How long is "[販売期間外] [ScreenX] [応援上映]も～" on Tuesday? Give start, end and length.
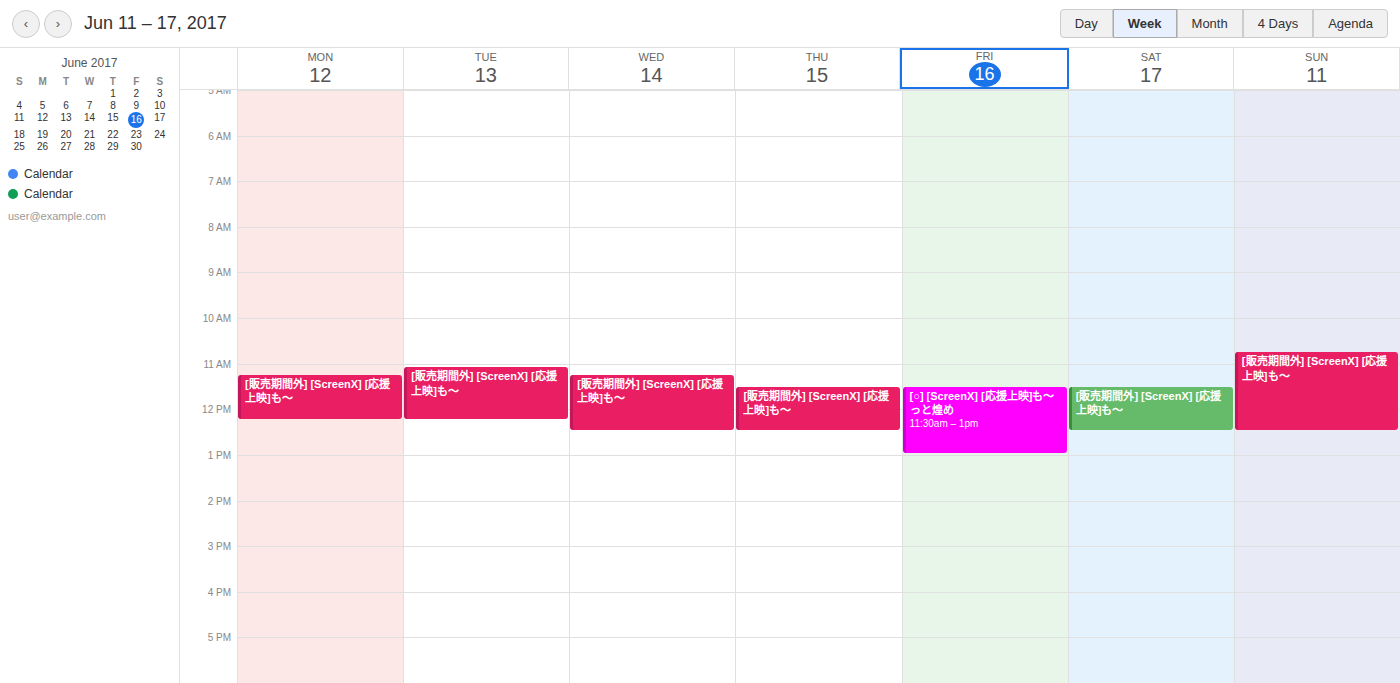
11:05 AM to 12:15 PM, 1 hour 10 minutes